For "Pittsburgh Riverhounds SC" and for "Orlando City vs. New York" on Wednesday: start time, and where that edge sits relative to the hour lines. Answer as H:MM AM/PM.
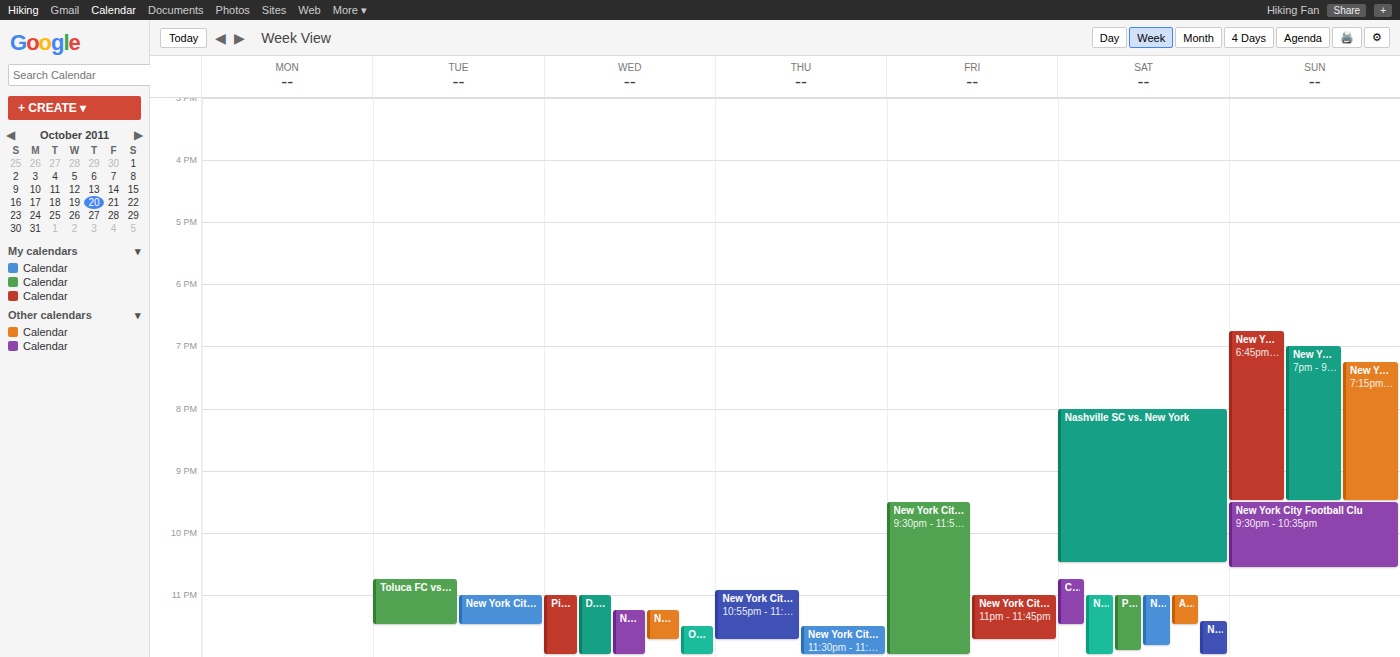
"Pittsburgh Riverhounds SC": 11:00 PM, exactly on the 11 PM line. "Orlando City vs. New York": 11:30 PM, halfway between the 11 PM and 12 AM lines.